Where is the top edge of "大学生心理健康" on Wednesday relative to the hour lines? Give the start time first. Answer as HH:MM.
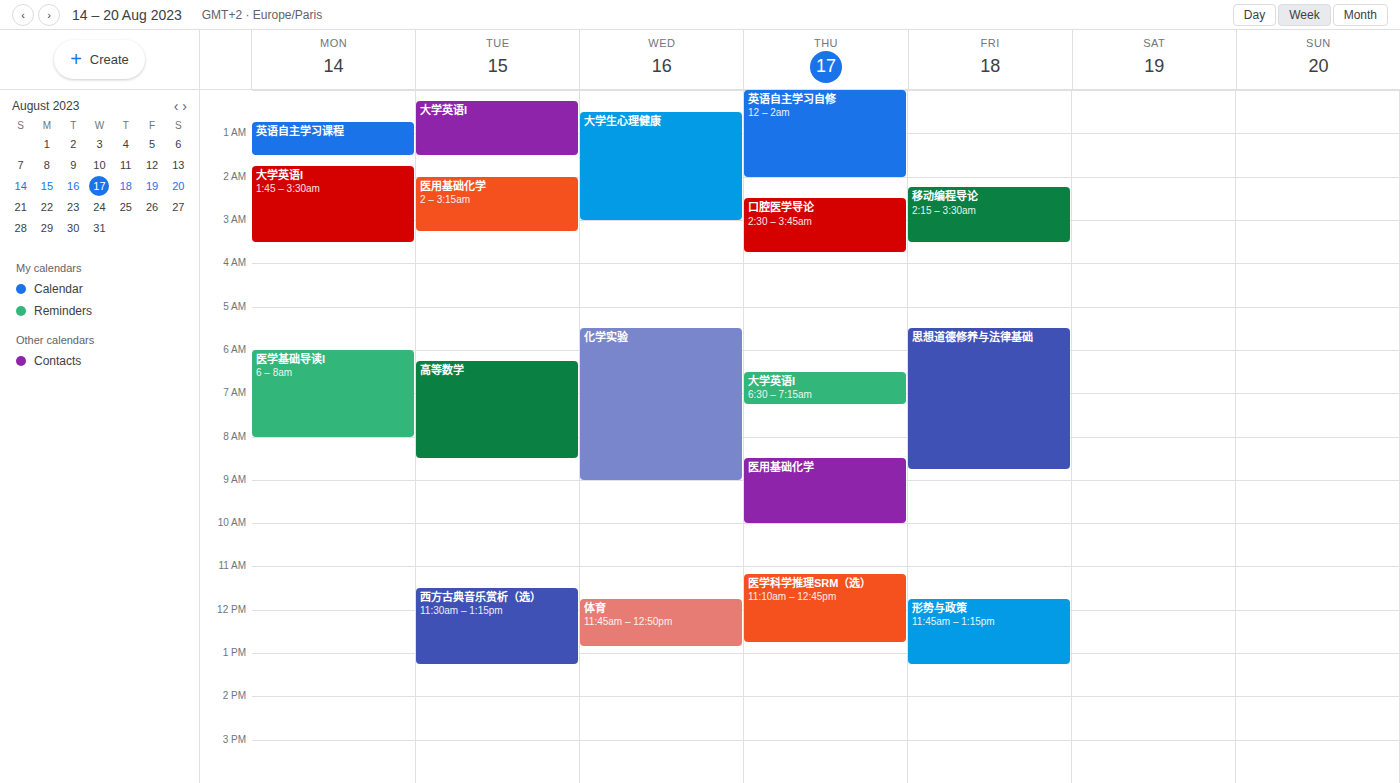
00:30 -- halfway between the 00:00 and 01:00 lines.